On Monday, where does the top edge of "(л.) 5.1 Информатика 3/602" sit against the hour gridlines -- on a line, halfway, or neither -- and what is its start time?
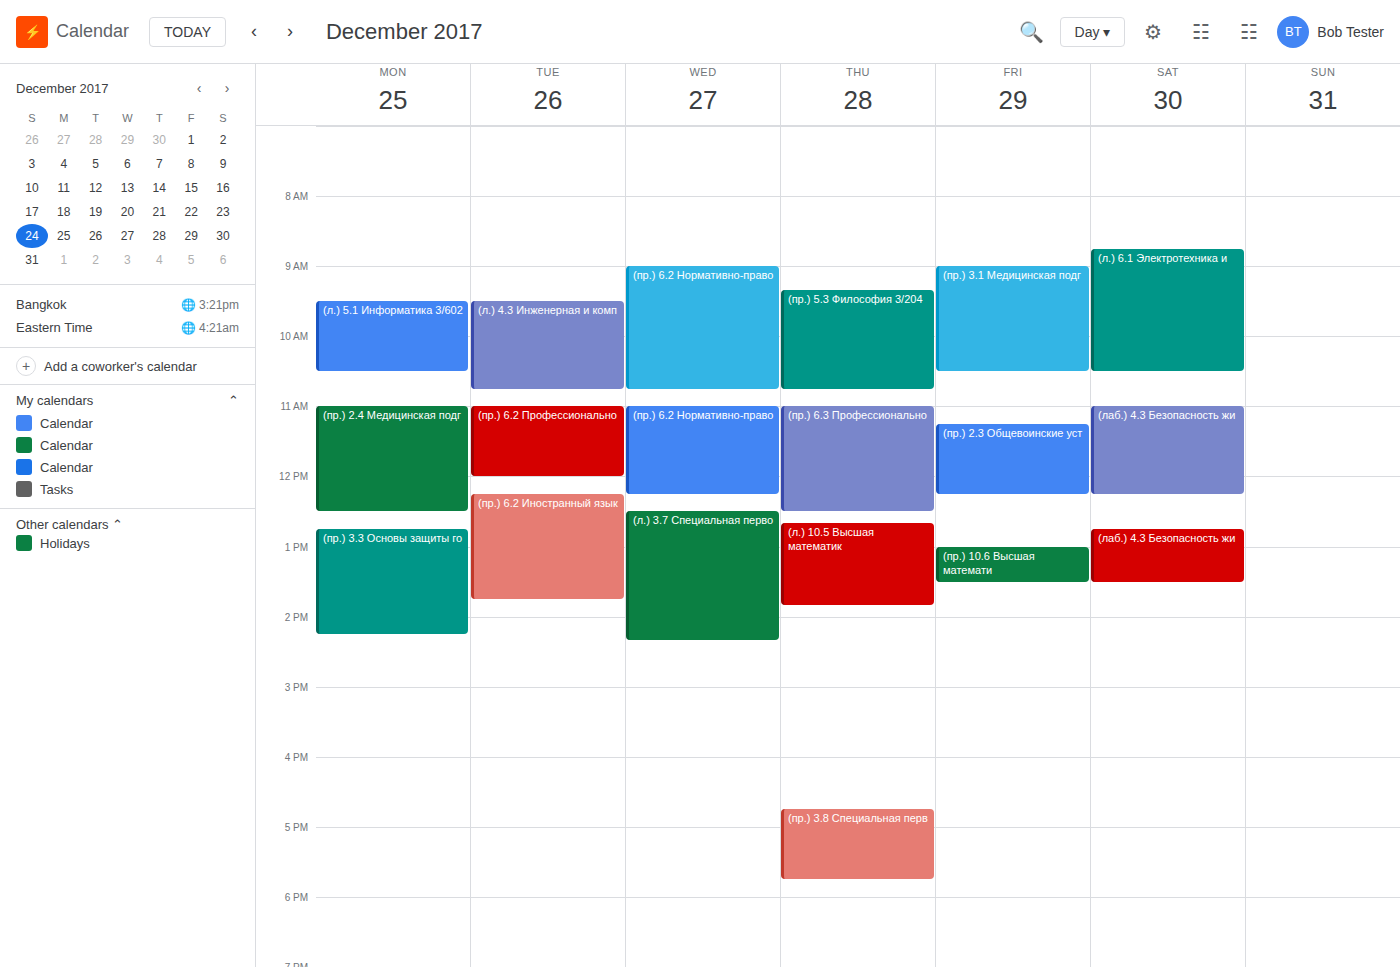
9:30 AM -- halfway between the 9 AM and 10 AM lines.